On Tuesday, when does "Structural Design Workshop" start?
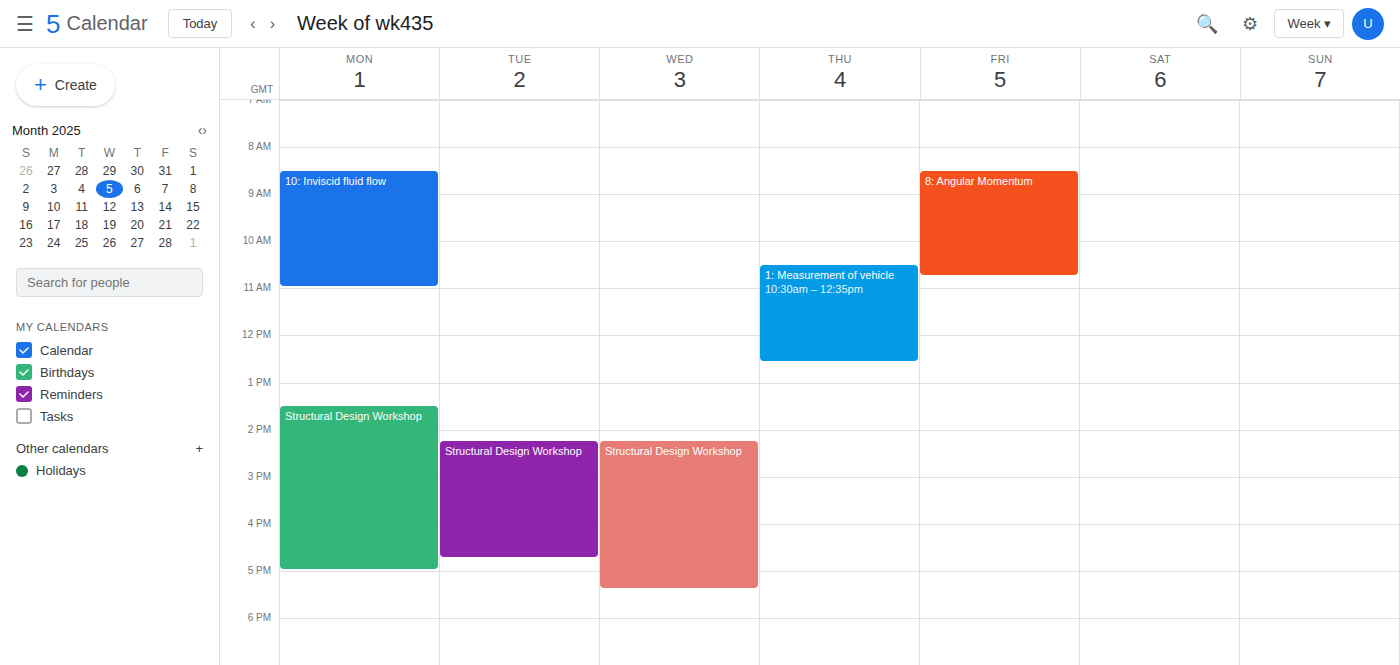
2:15 PM